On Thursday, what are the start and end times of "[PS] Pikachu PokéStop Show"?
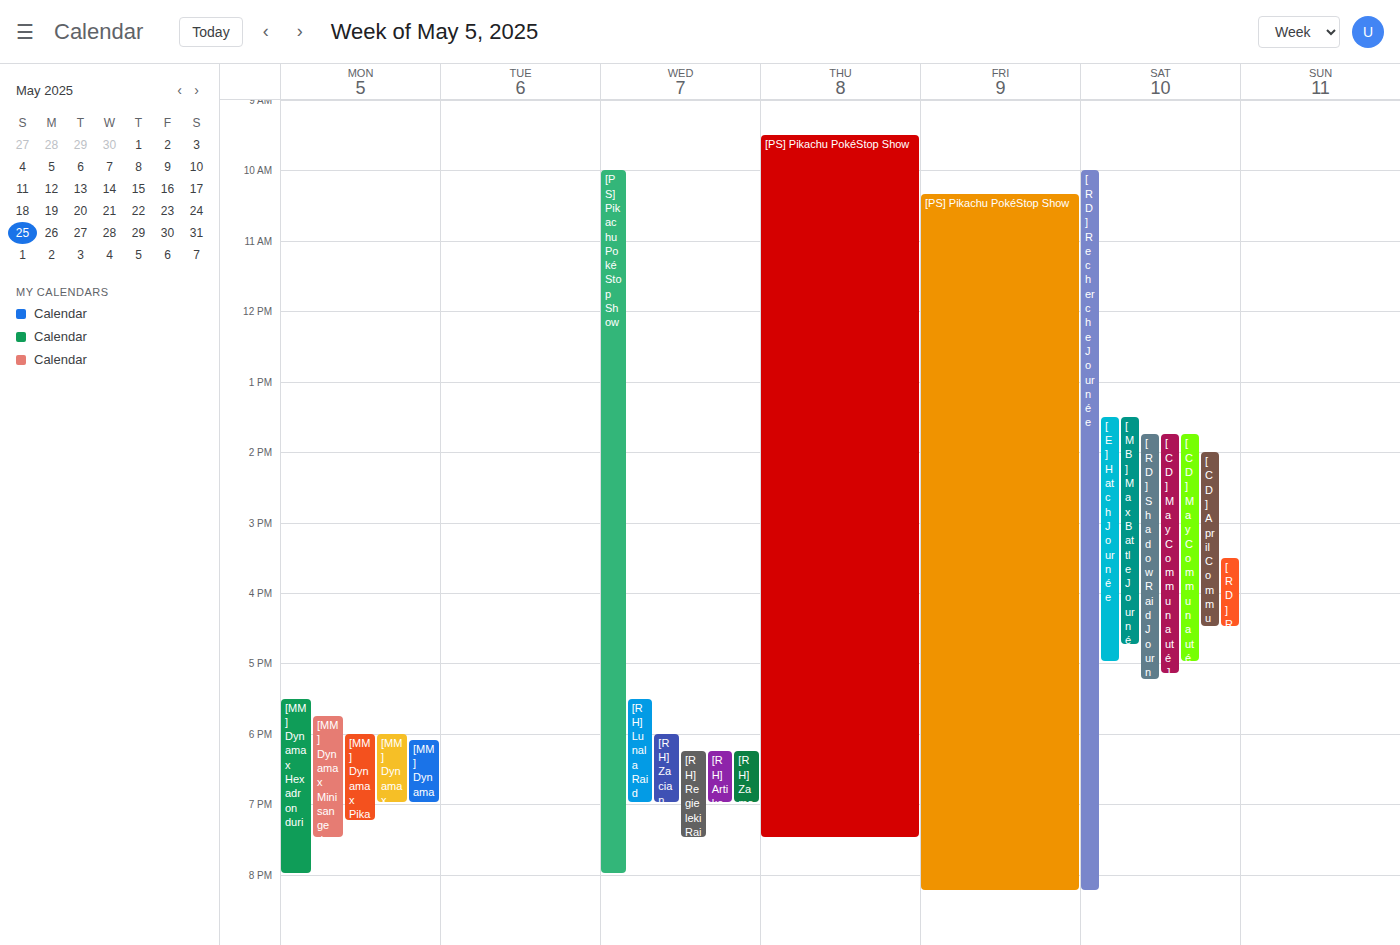
9:30 AM to 7:30 PM